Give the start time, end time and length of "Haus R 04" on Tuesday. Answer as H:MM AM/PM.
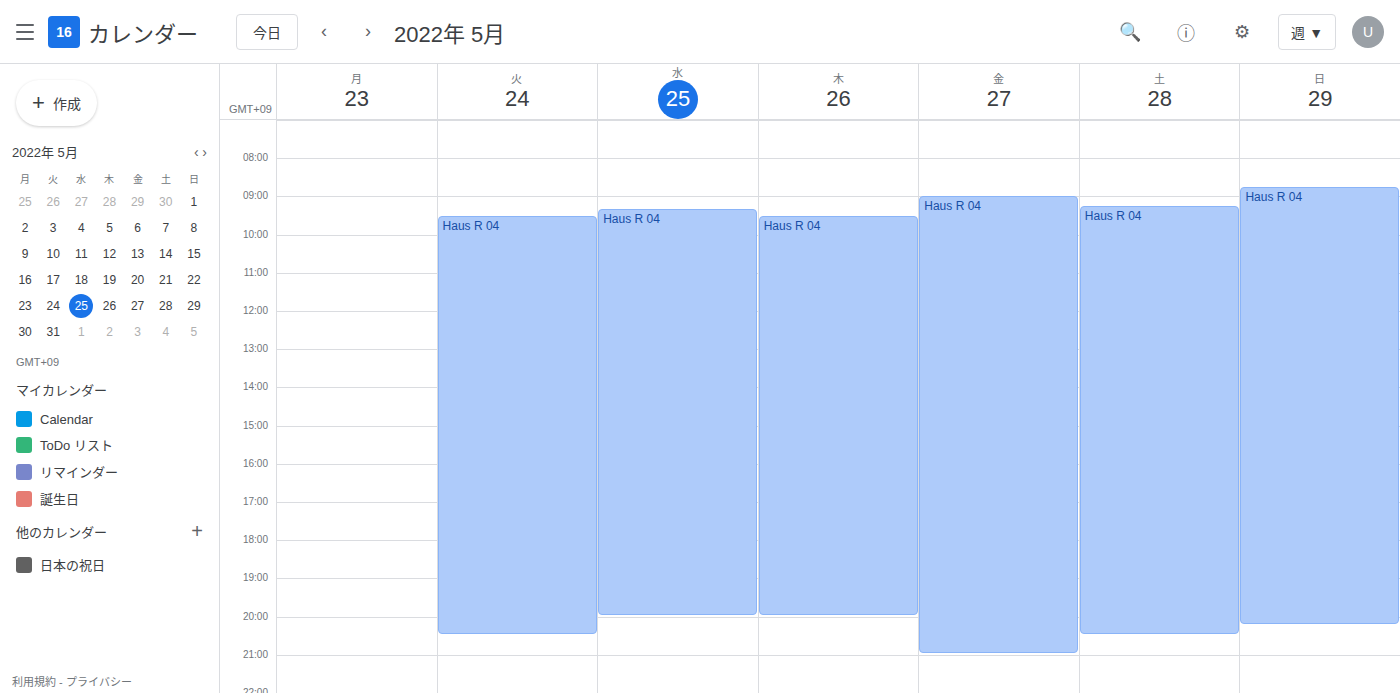
9:30 AM to 8:30 PM, 11 hours